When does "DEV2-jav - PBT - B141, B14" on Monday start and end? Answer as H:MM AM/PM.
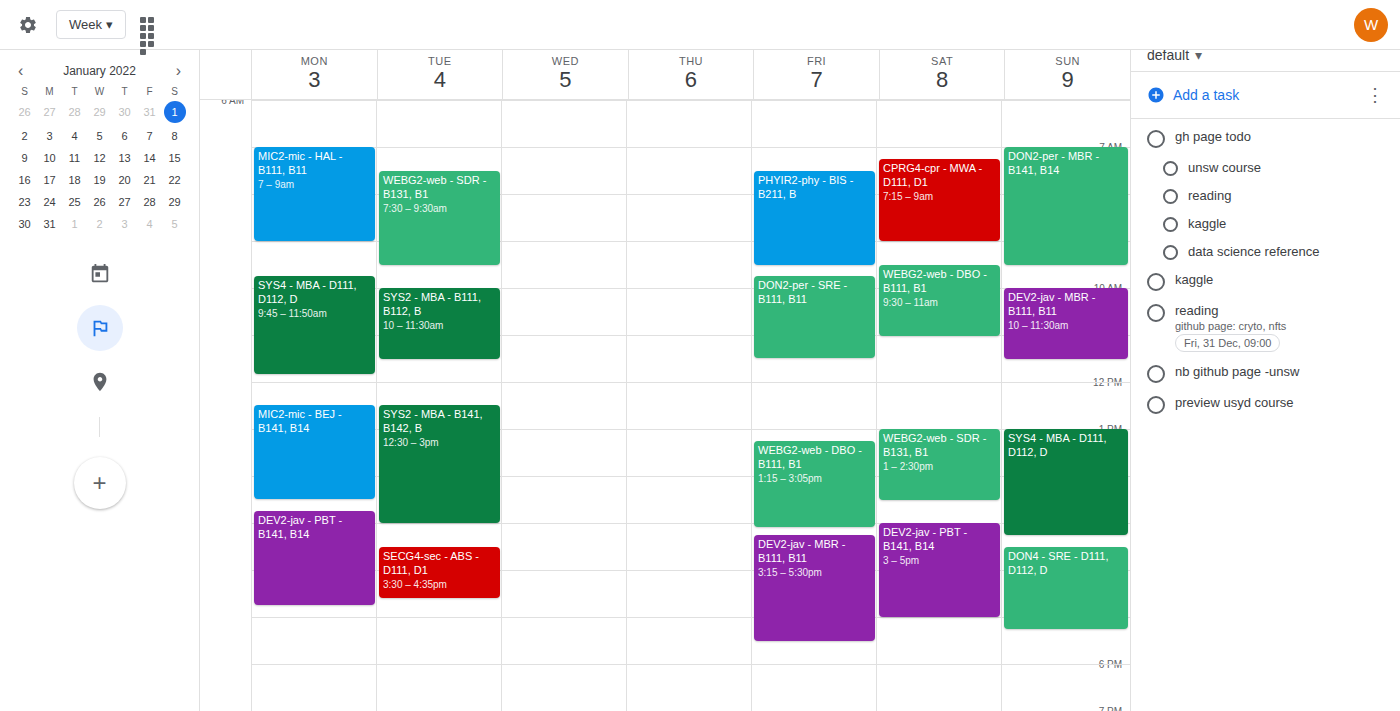
2:45 PM to 4:45 PM